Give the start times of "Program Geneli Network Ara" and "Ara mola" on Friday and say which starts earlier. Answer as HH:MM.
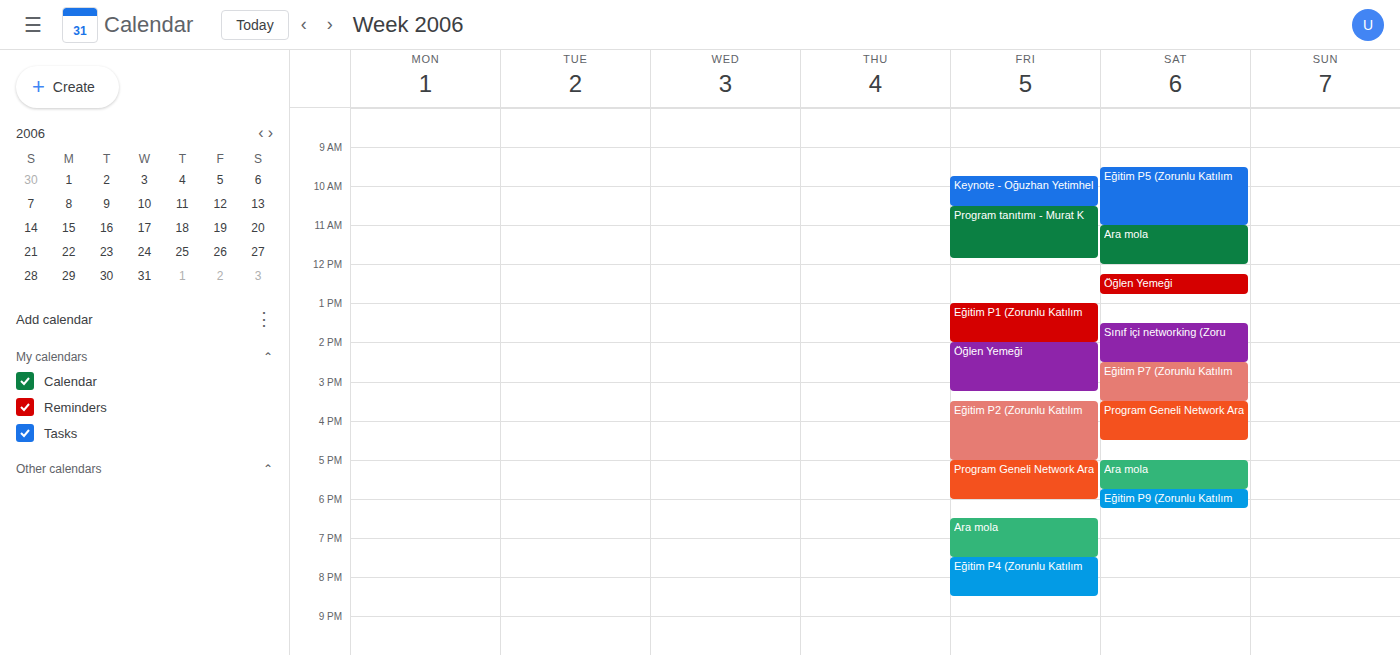
"Program Geneli Network Ara" 17:00; "Ara mola" 18:30.